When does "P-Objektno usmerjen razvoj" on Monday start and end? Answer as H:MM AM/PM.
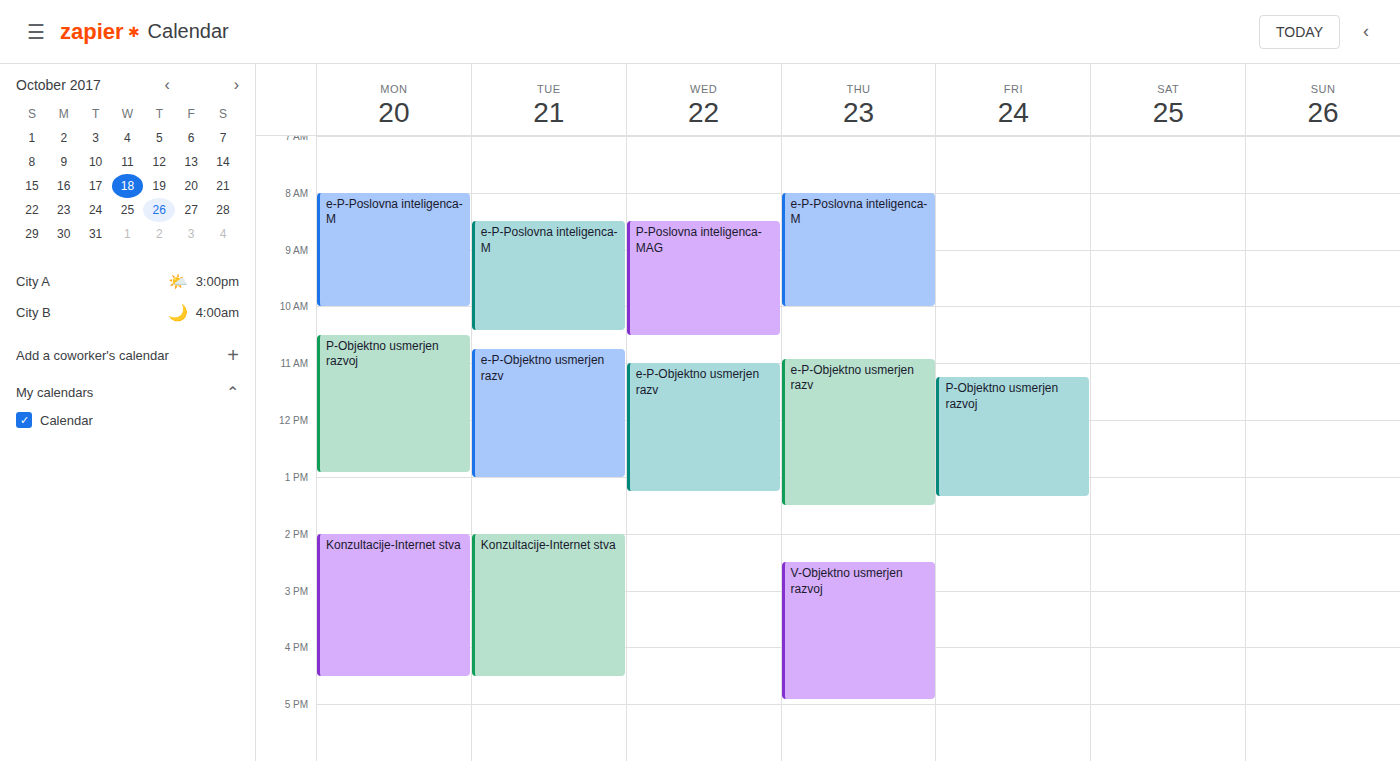
10:30 AM to 12:55 PM